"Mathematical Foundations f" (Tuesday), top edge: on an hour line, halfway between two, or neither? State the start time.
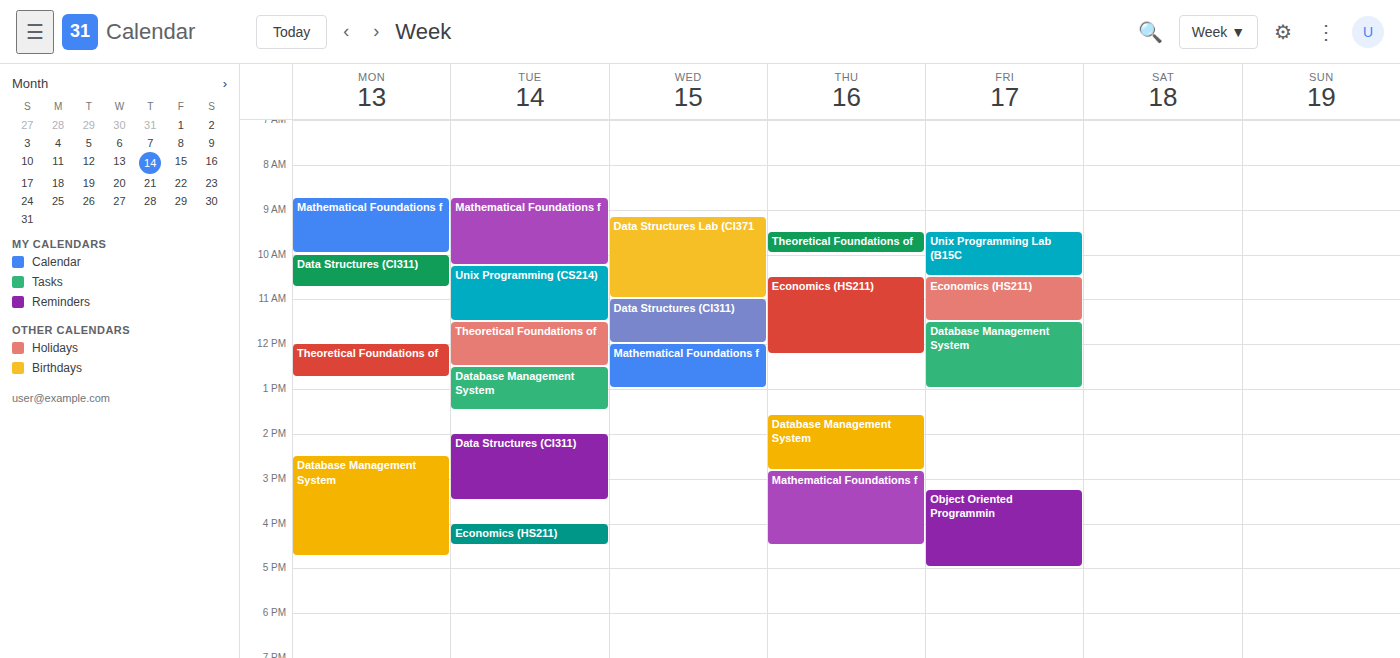
8:45 AM -- neither: three quarters of the way from the 8 AM line to the 9 AM line.